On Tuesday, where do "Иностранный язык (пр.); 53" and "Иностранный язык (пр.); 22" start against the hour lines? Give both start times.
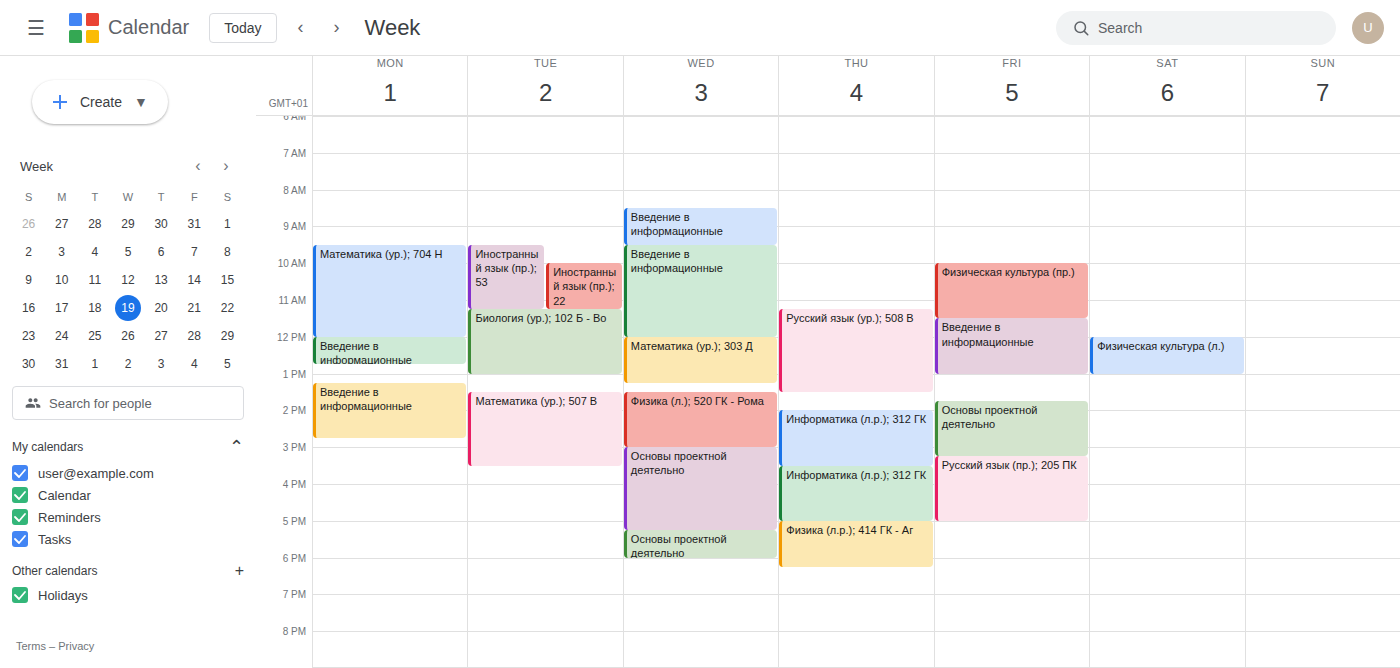
"Иностранный язык (пр.); 53": 9:30 AM, halfway between the 9 AM and 10 AM lines. "Иностранный язык (пр.); 22": 10:00 AM, exactly on the 10 AM line.